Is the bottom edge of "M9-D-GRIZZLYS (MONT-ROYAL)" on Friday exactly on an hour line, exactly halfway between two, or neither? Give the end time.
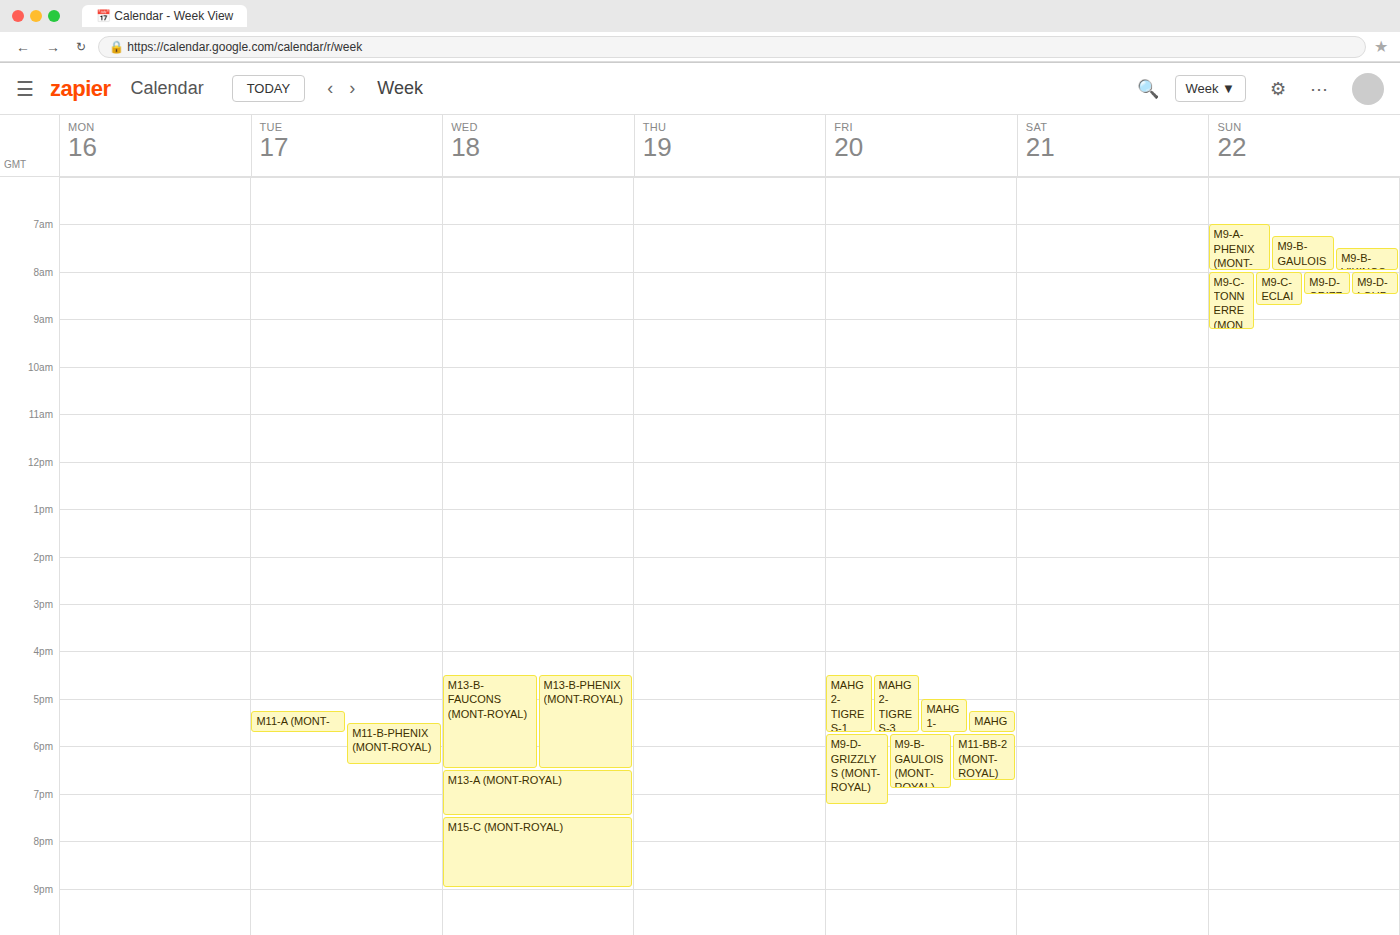
7:15 PM -- neither: a quarter of the way from the 7 PM line to the 8 PM line.